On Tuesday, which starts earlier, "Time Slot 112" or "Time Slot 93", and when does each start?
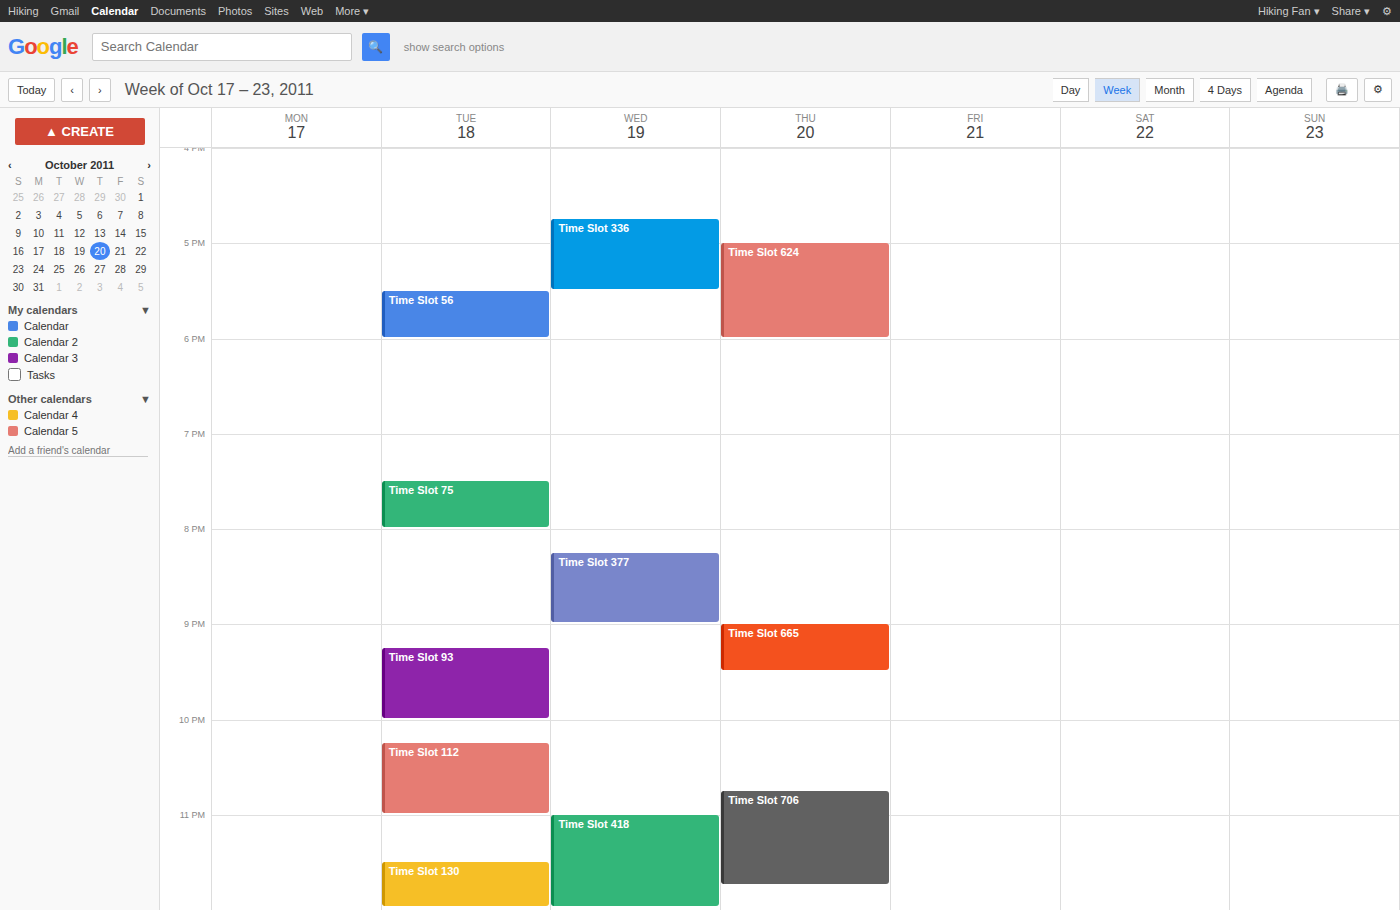
"Time Slot 93" 9:15 PM; "Time Slot 112" 10:15 PM.